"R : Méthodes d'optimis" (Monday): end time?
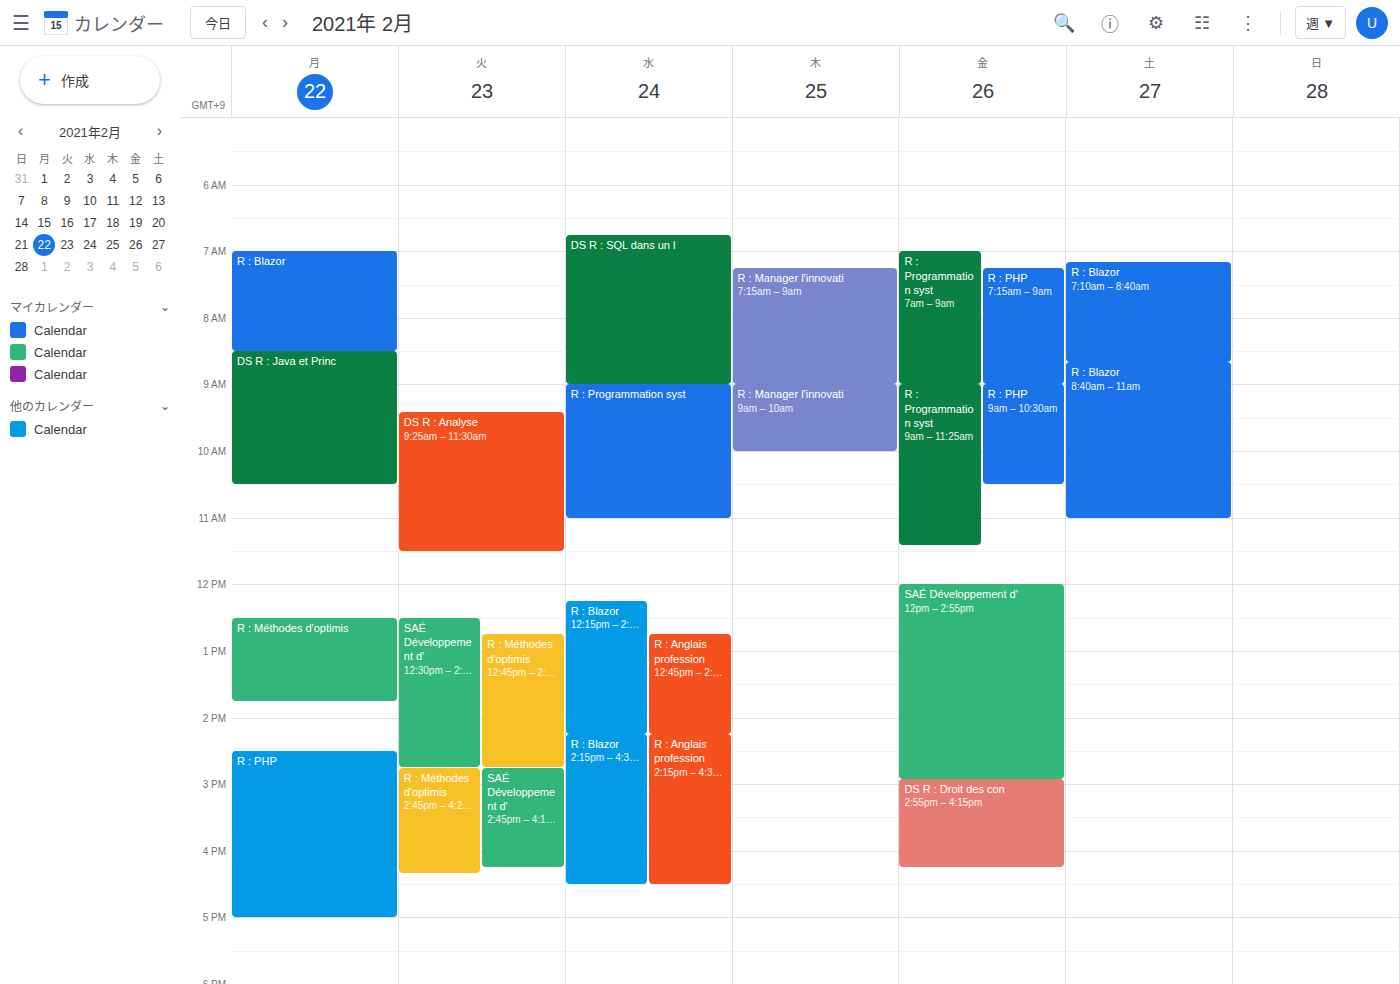
1:45 PM